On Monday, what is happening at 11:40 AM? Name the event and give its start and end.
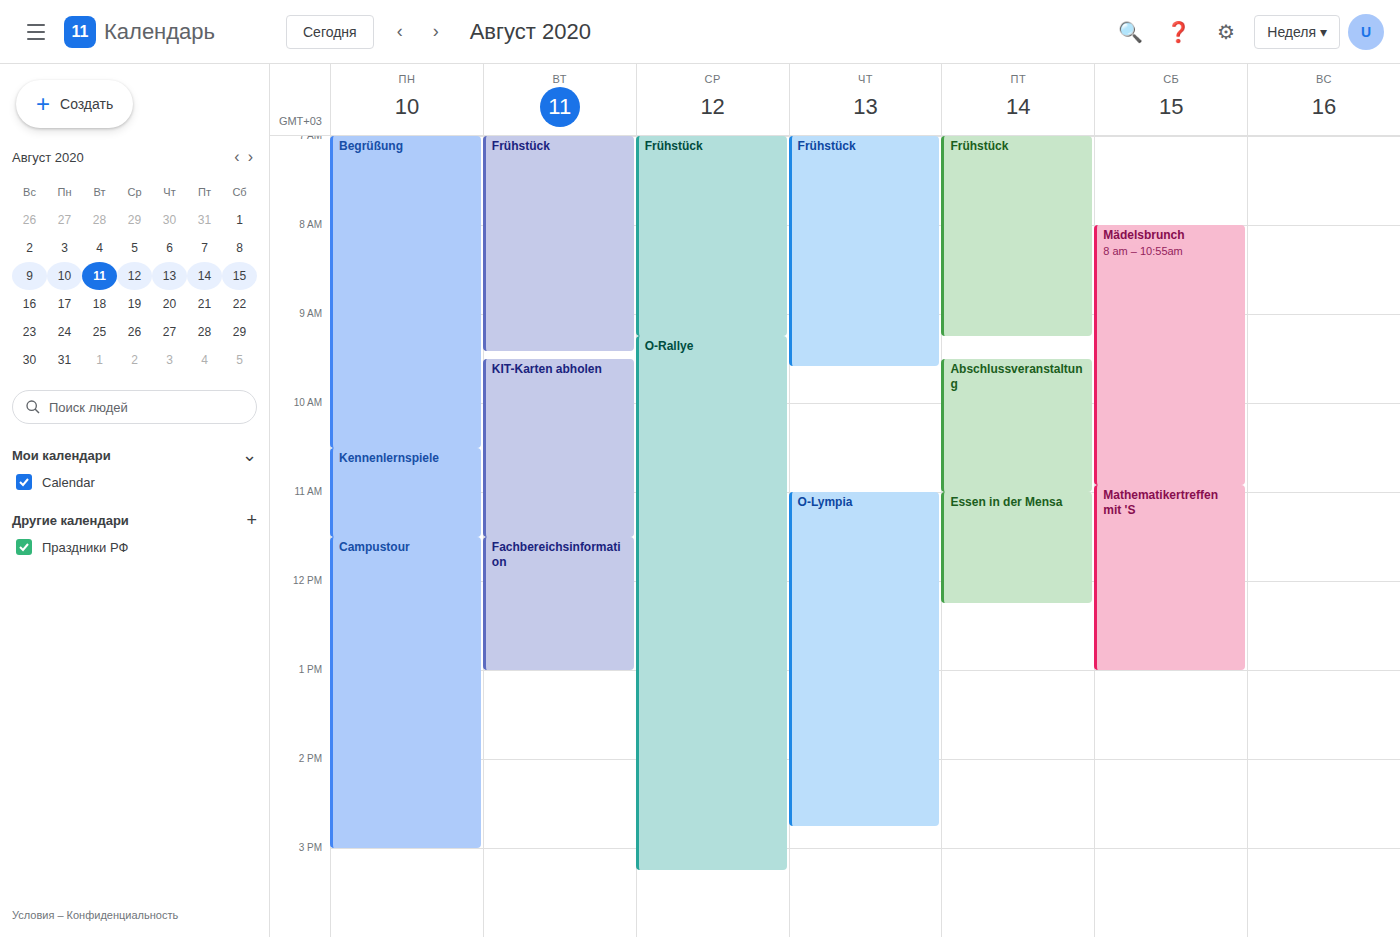
"Campustour", 11:30 AM to 3:00 PM